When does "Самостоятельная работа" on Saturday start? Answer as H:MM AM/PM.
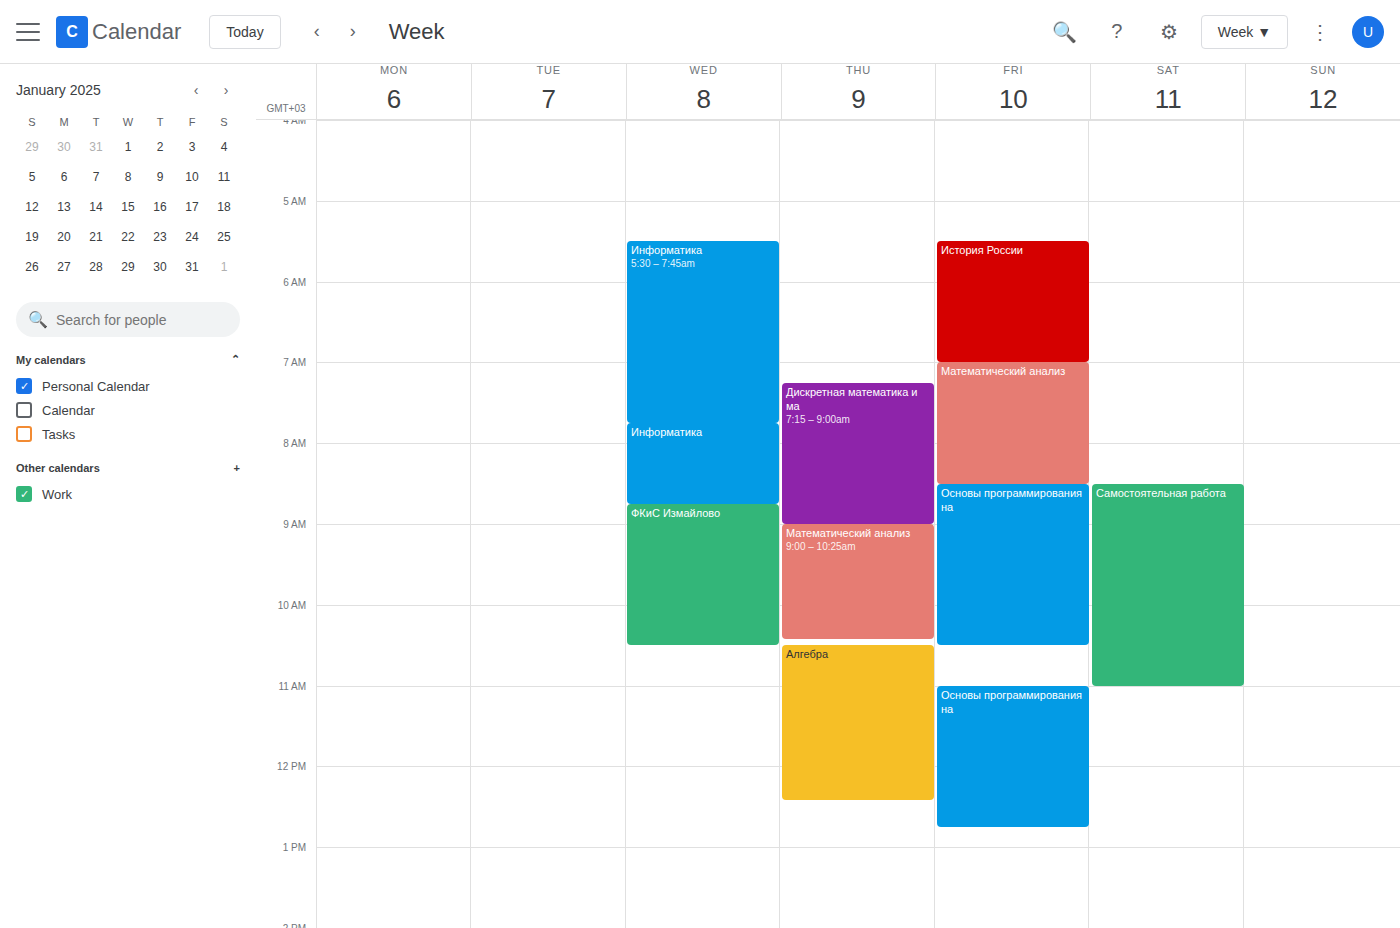
8:30 AM